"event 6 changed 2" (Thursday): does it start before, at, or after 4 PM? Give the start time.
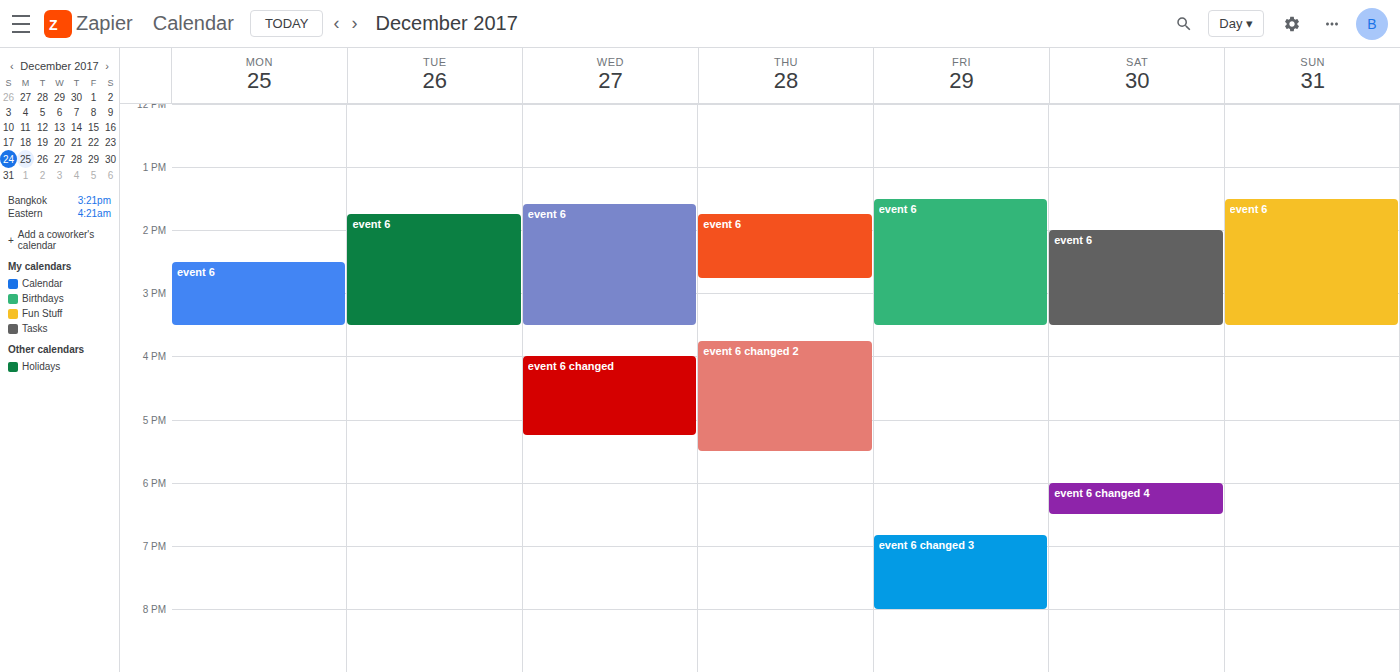
3:45 PM -- before 4 PM, 15 minutes above the 4 PM line.